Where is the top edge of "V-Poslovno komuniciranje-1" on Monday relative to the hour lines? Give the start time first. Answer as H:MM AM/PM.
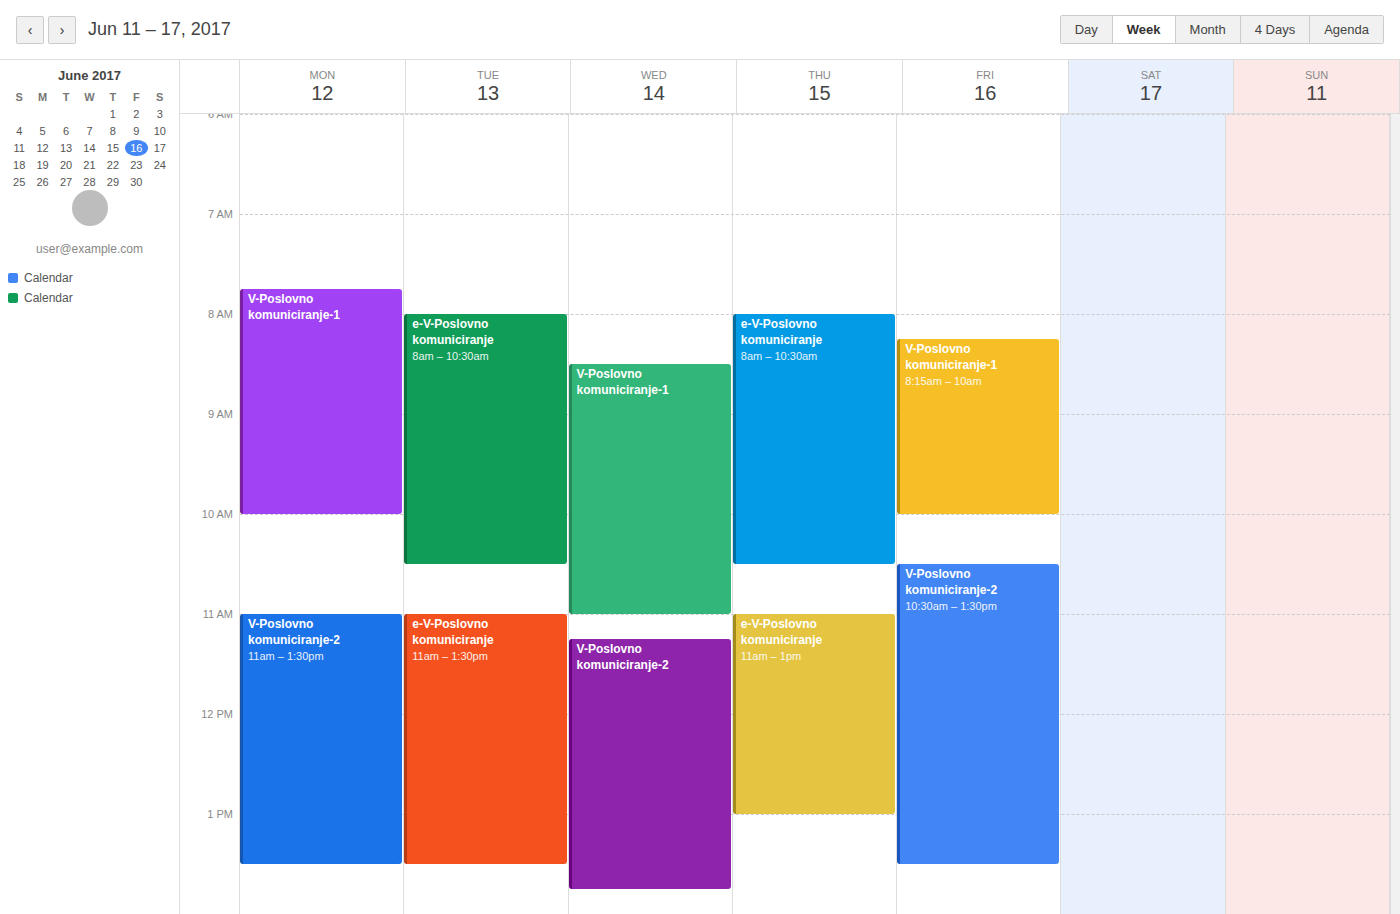
7:45 AM -- neither: three quarters of the way from the 7 AM line to the 8 AM line.